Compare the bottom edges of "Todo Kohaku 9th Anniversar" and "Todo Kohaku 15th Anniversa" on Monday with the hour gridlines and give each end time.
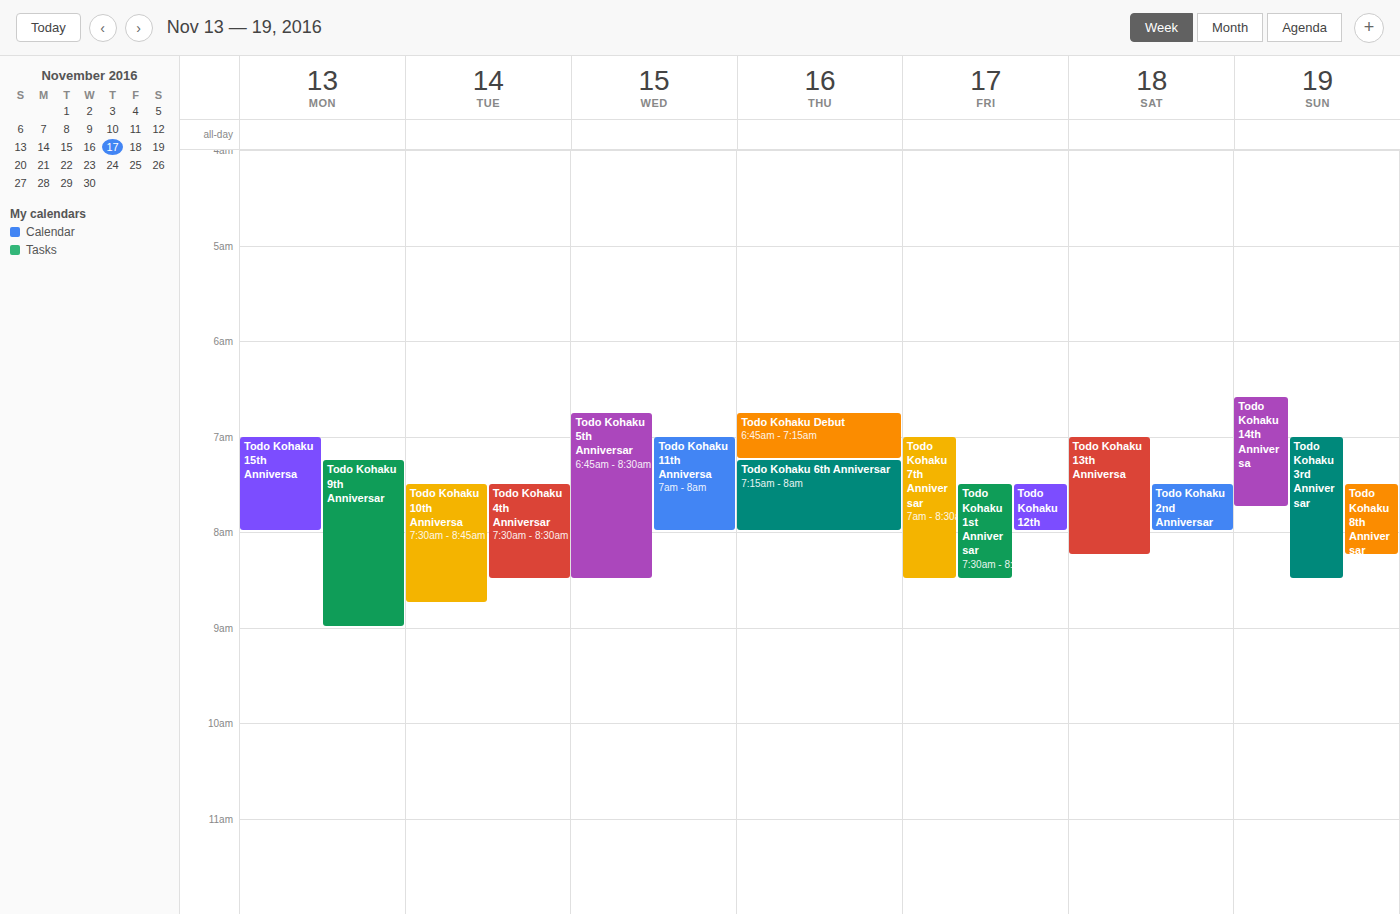
"Todo Kohaku 9th Anniversar": 9:00 AM, exactly on the 9 AM line. "Todo Kohaku 15th Anniversa": 8:00 AM, exactly on the 8 AM line.